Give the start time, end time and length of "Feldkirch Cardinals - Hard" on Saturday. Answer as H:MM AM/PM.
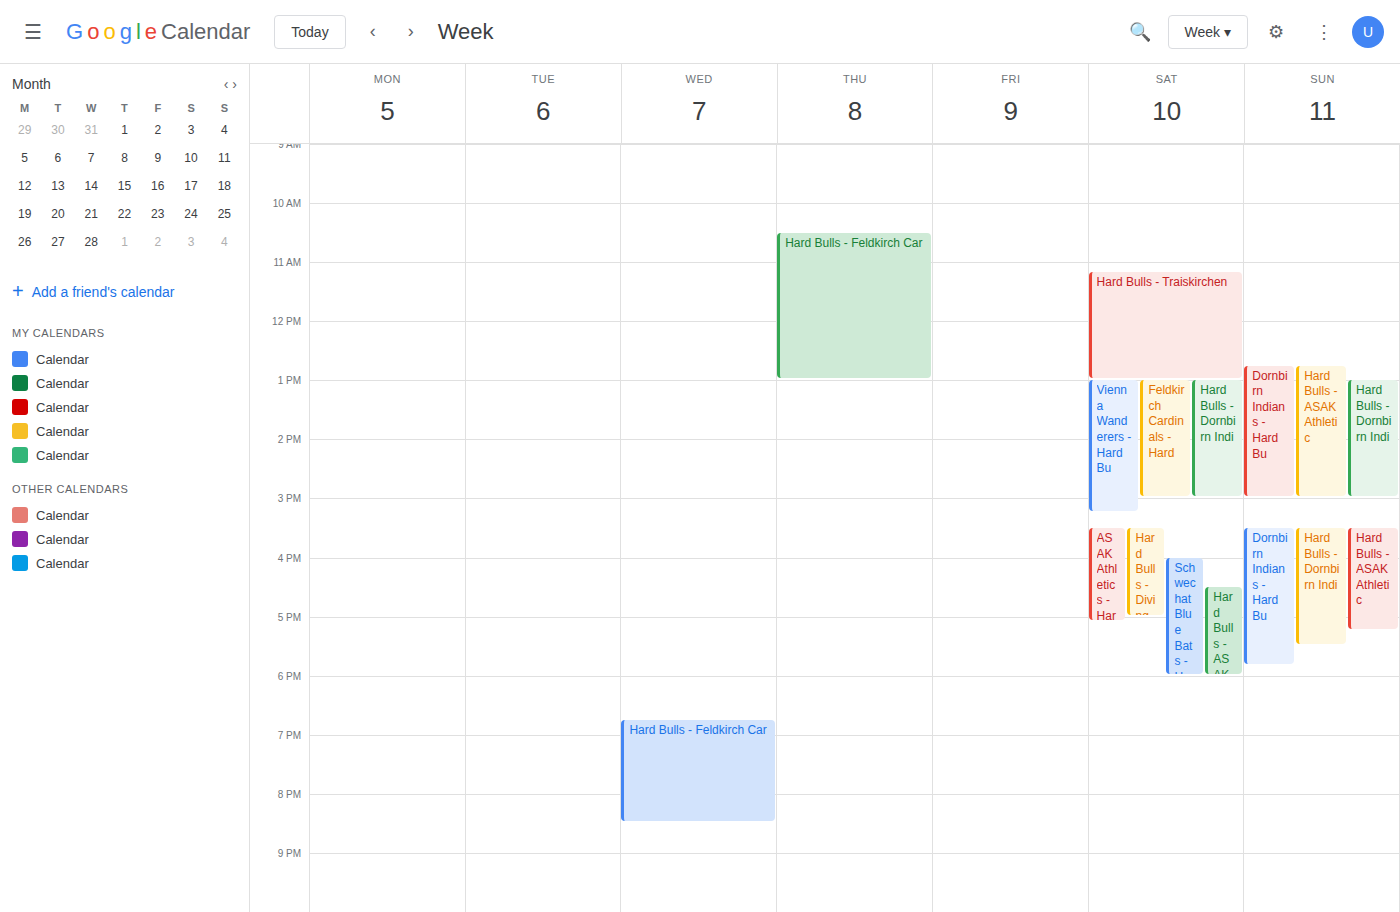
1:00 PM to 3:00 PM, 2 hours